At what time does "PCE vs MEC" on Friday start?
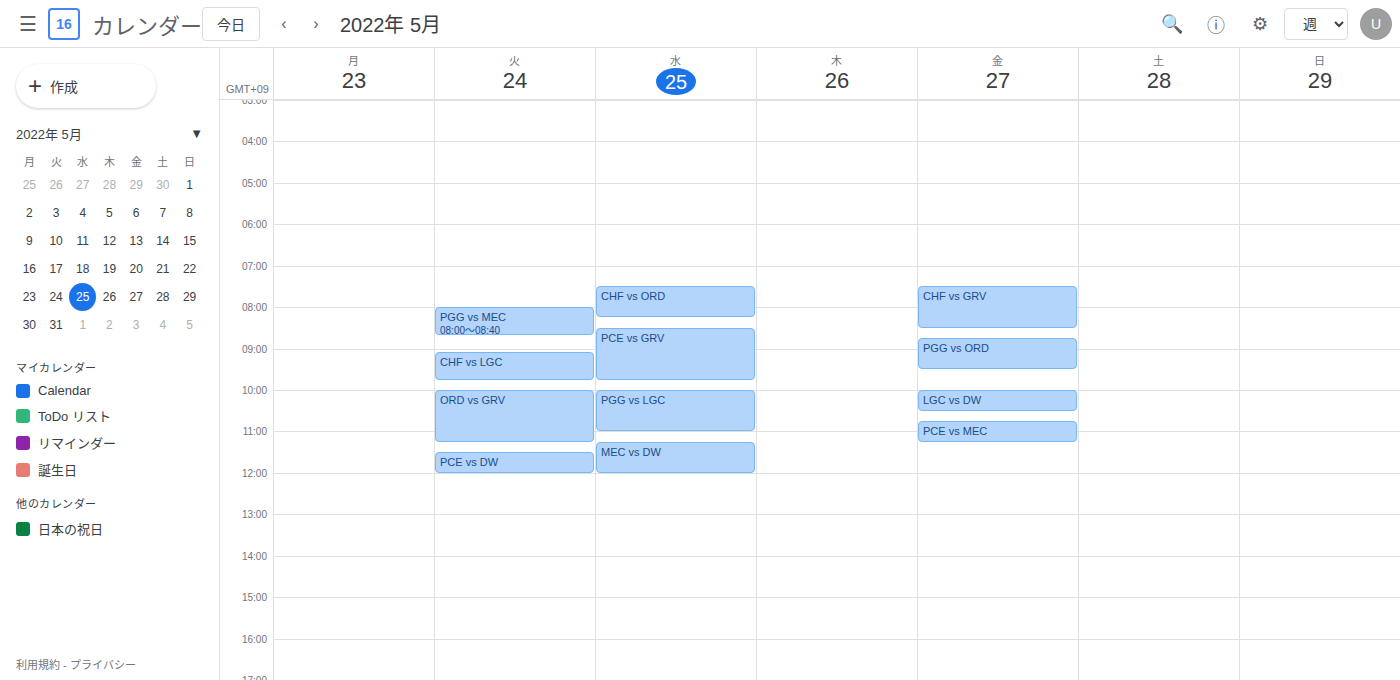
10:45 AM